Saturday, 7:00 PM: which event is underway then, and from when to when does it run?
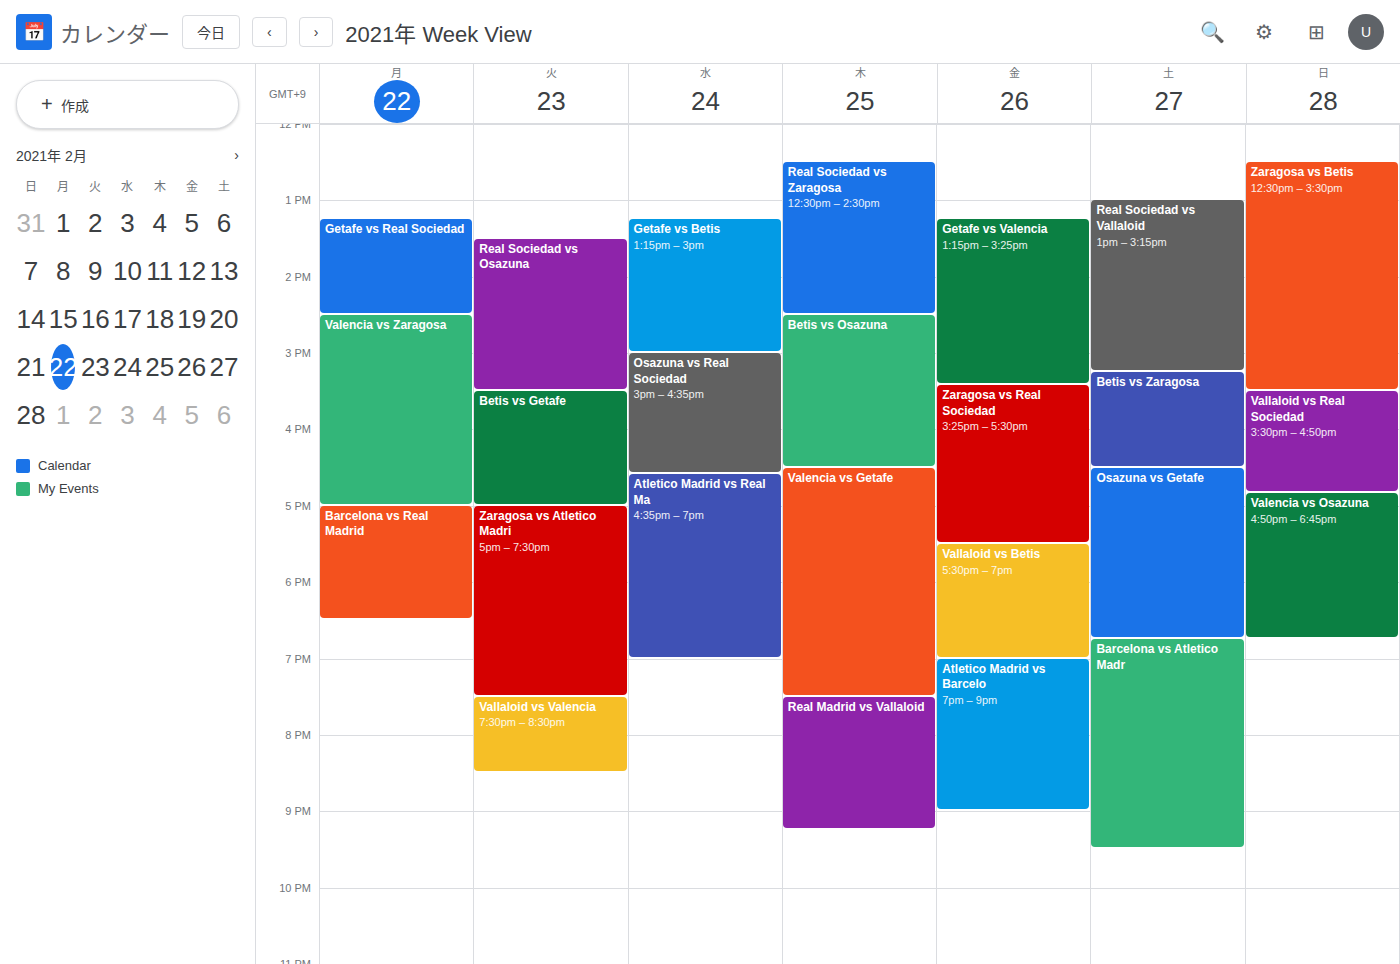
"Barcelona vs Atletico Madr", 6:45 PM to 9:30 PM